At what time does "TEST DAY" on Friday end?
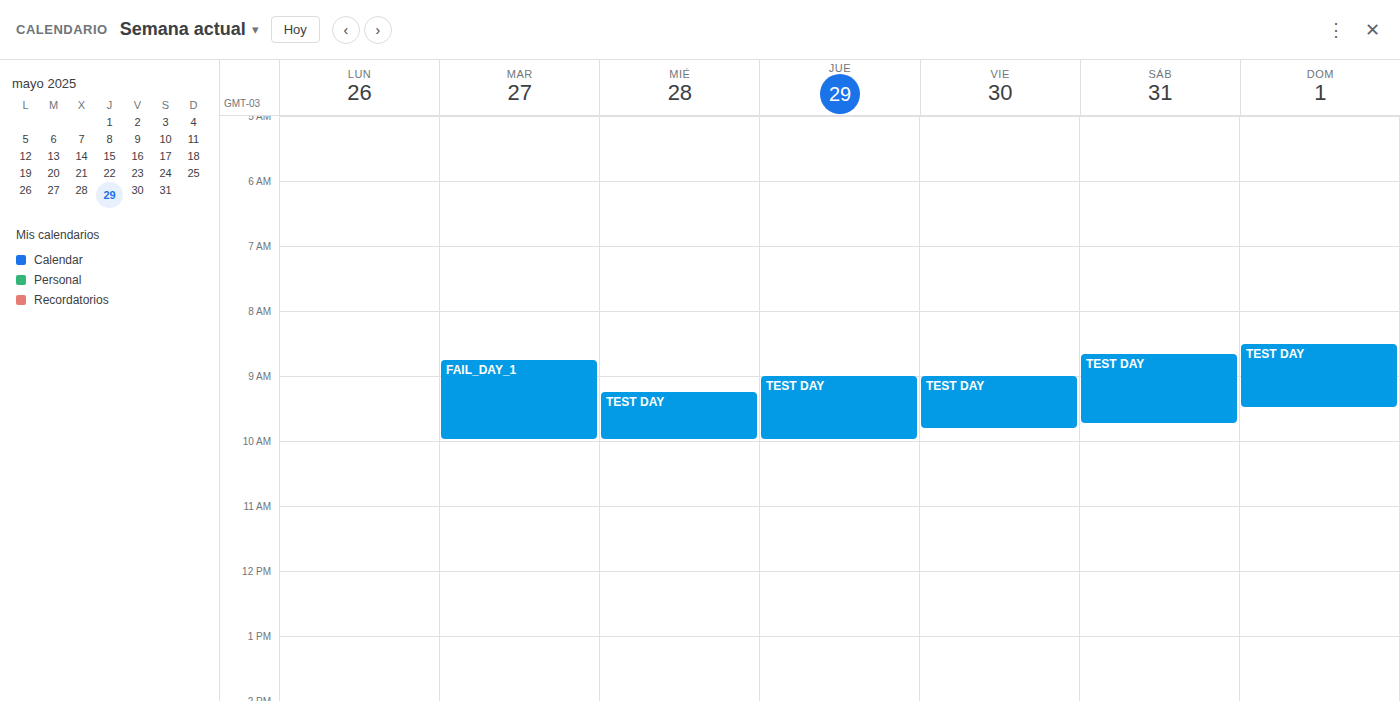
9:50 AM